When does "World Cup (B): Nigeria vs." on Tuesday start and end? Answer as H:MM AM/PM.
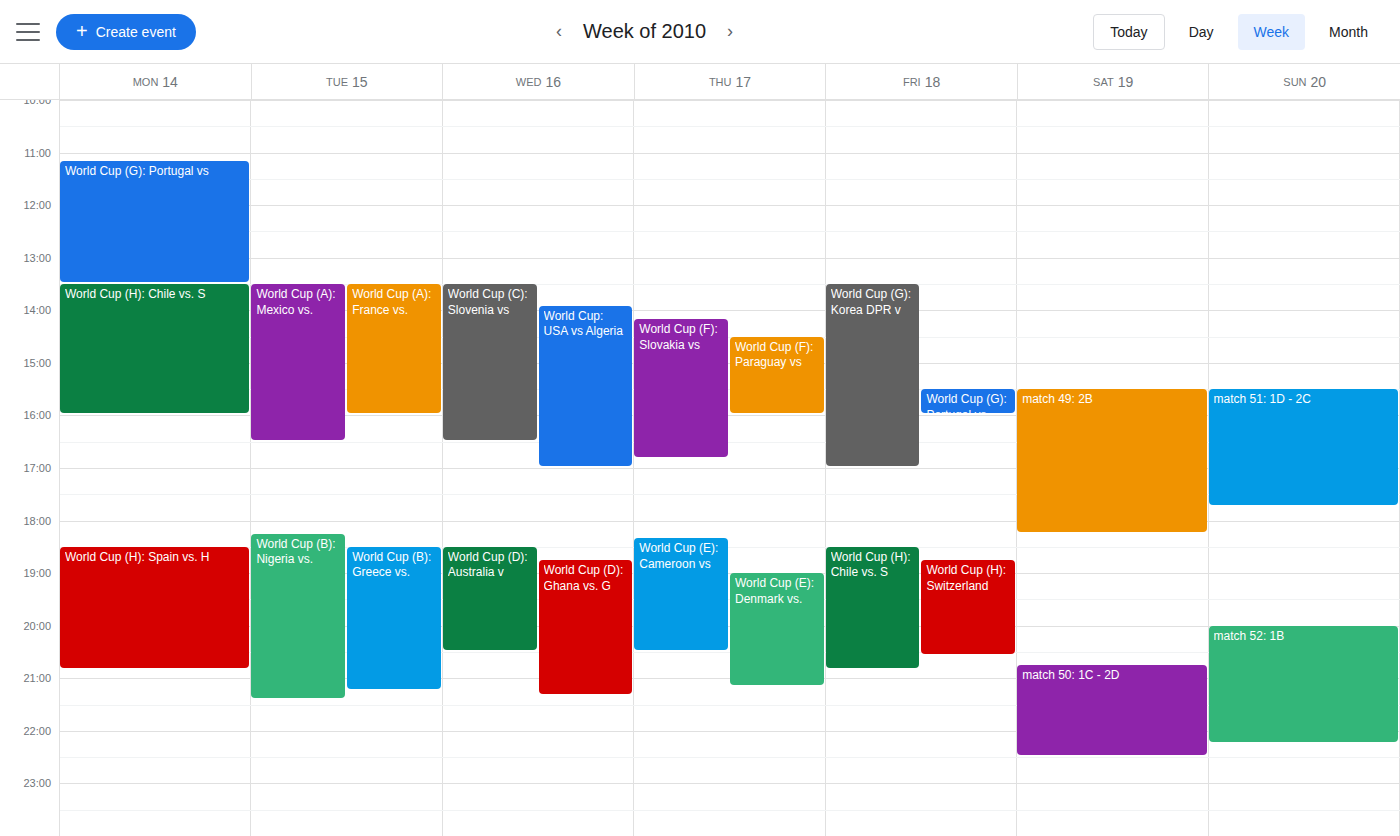
6:15 PM to 9:25 PM